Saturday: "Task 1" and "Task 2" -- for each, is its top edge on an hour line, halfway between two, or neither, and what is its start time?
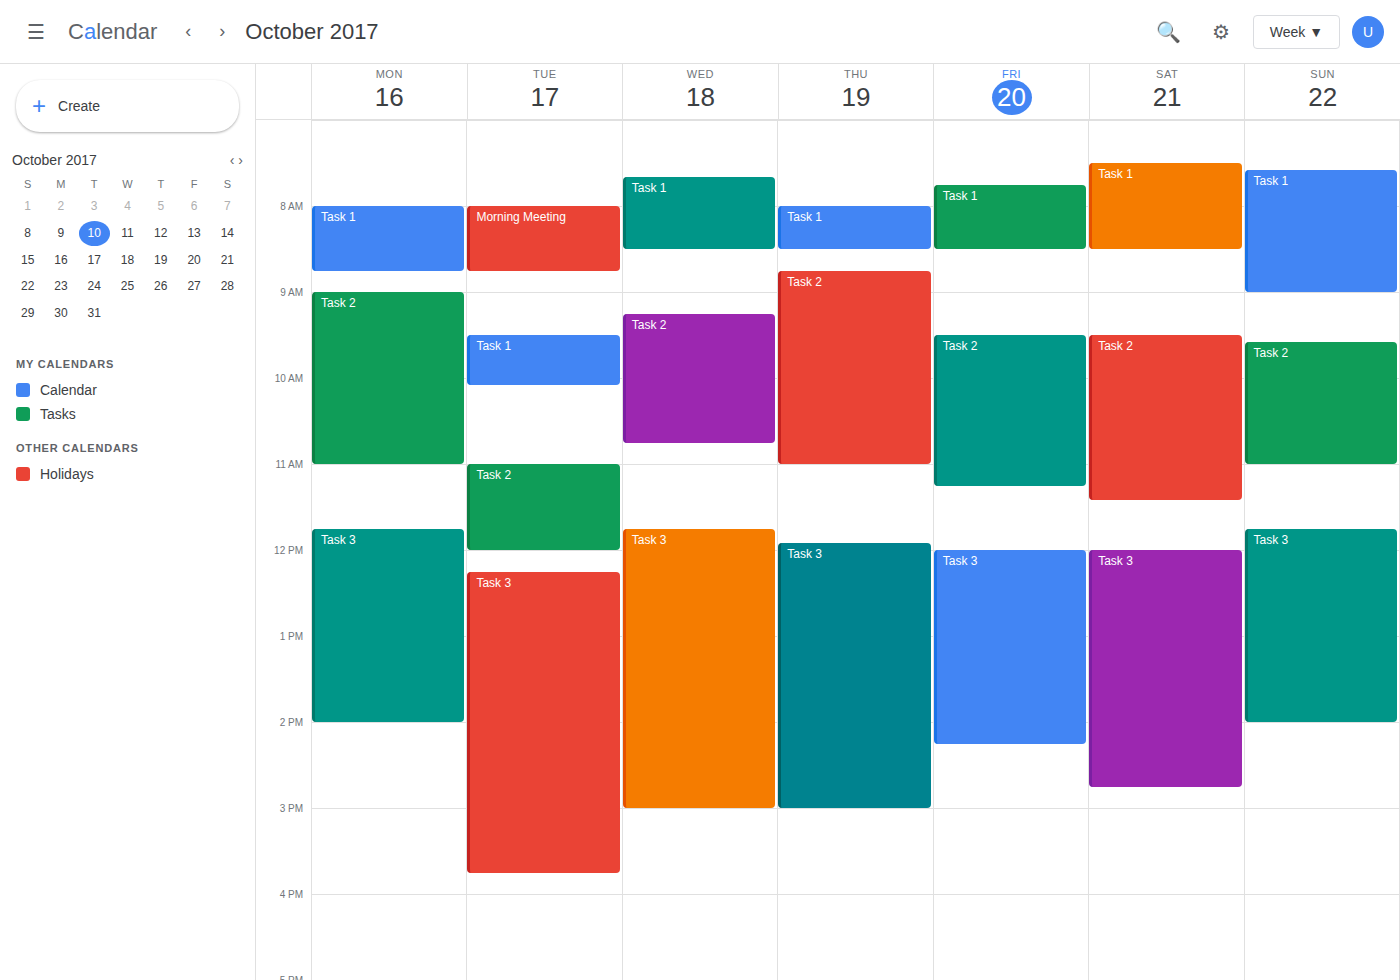
"Task 1": 7:30 AM, halfway between the 7 AM and 8 AM lines. "Task 2": 9:30 AM, halfway between the 9 AM and 10 AM lines.